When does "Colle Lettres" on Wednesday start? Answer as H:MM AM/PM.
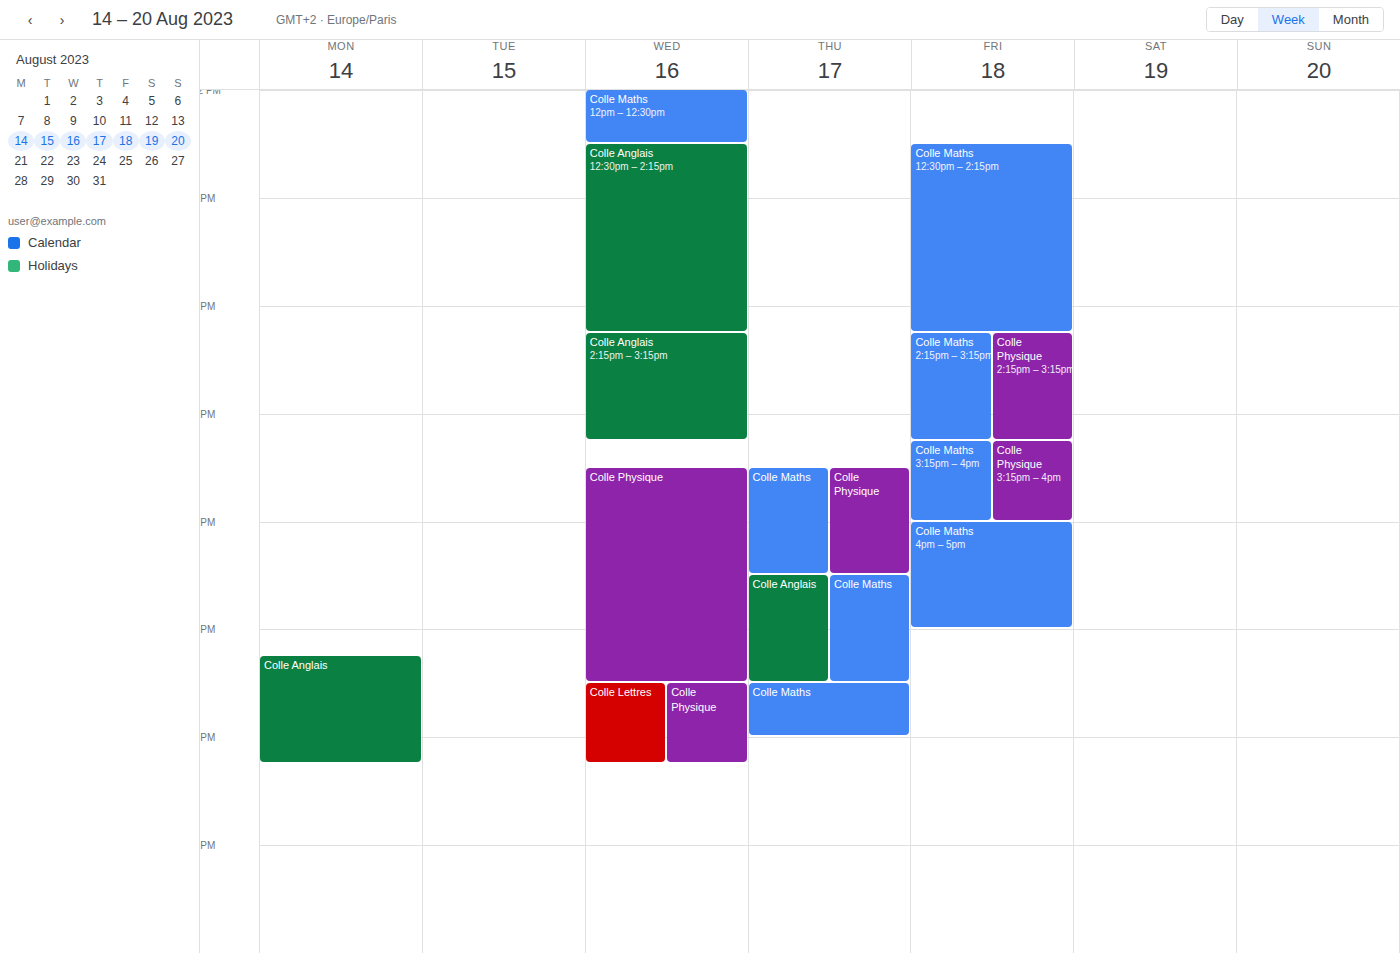
5:30 PM